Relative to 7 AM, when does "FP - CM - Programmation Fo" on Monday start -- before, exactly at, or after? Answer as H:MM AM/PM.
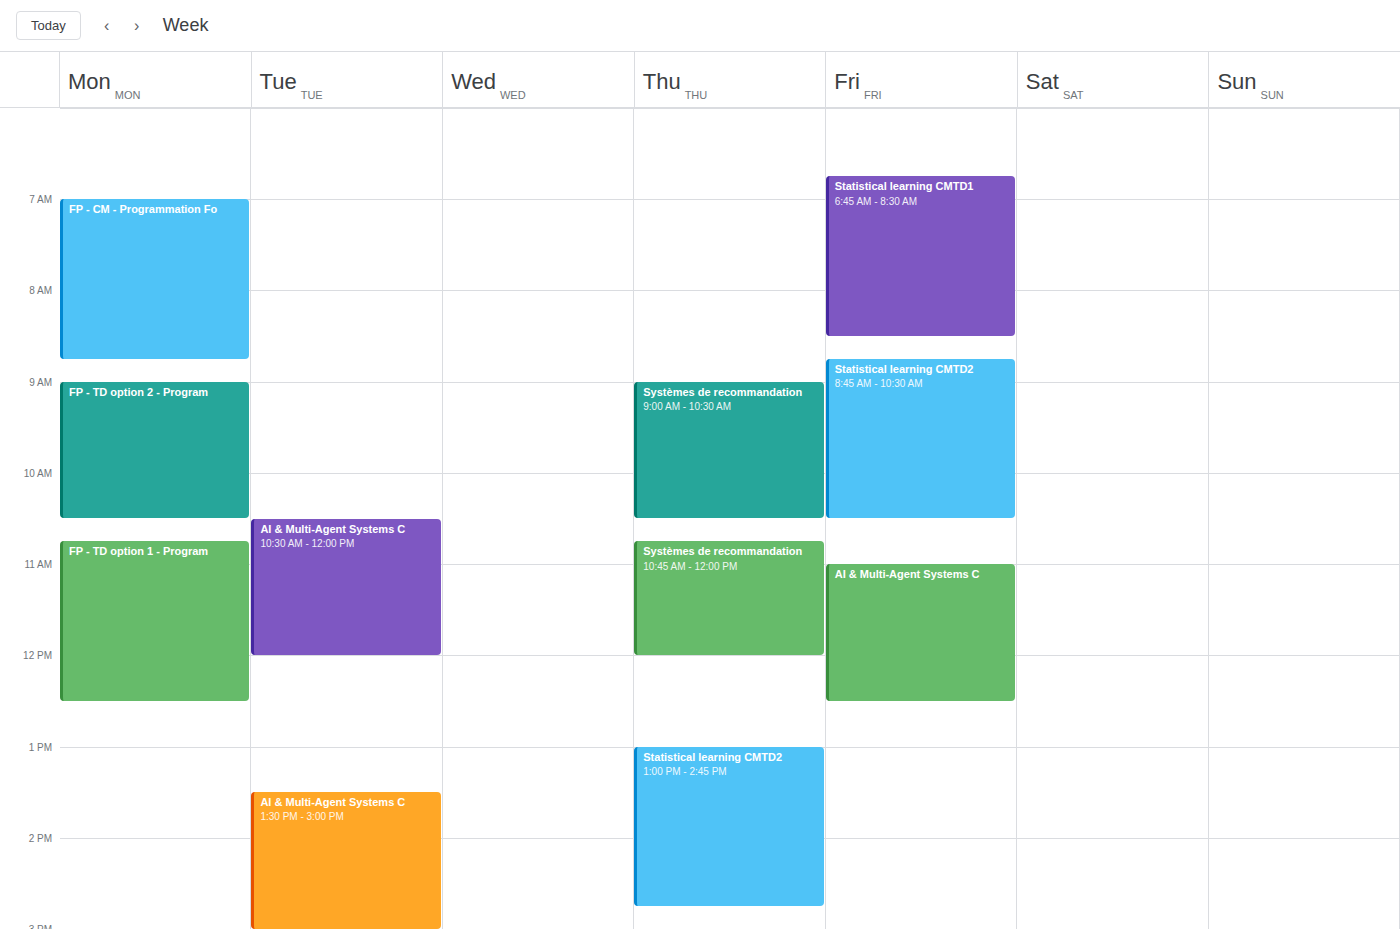
7:00 AM -- exactly at 7 AM, on the 7 AM line.